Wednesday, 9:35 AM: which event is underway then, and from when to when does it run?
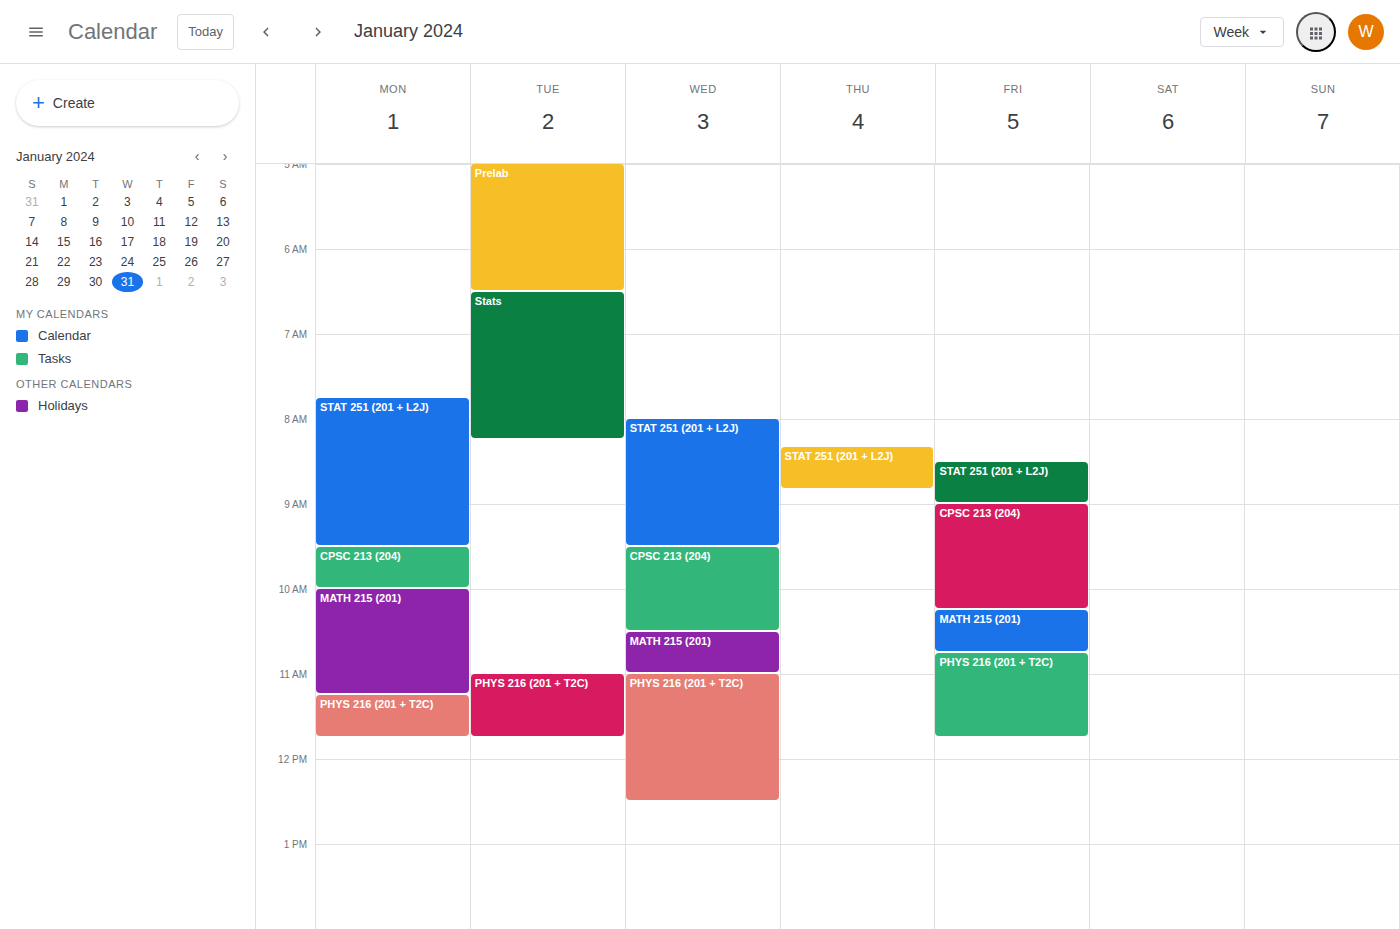
"CPSC 213 (204)", 9:30 AM to 10:30 AM